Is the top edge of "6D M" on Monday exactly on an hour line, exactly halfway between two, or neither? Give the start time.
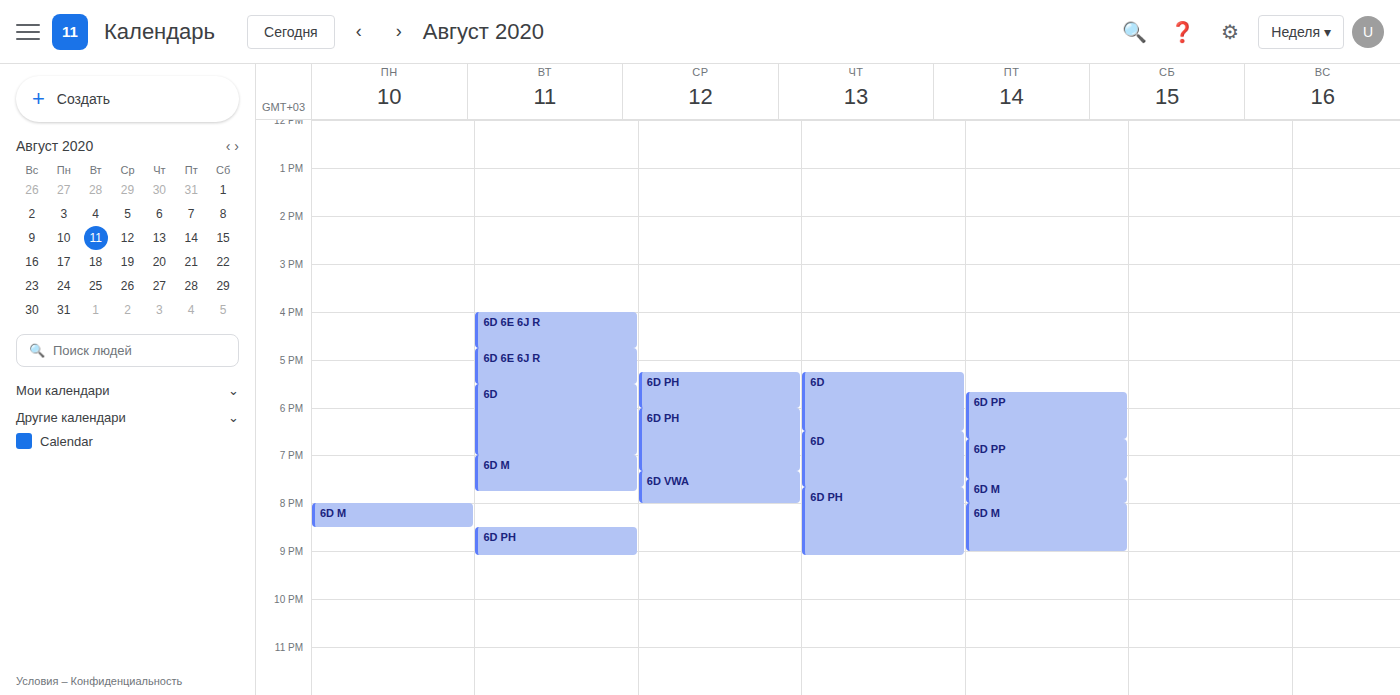
8:00 PM -- exactly on the 8 PM line.